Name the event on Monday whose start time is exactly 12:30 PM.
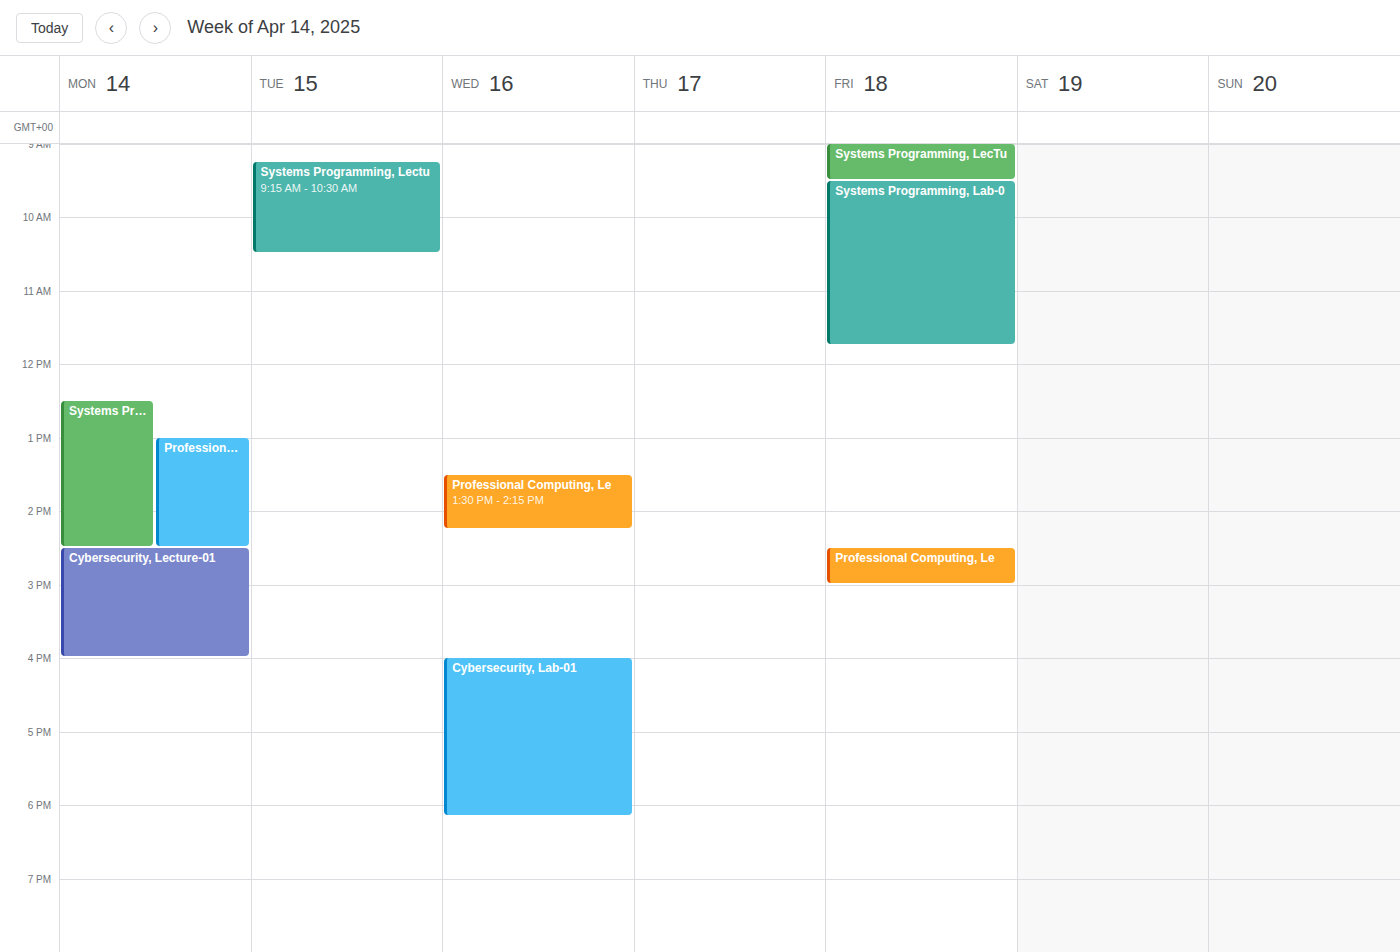
"Systems Programming, Lectu"